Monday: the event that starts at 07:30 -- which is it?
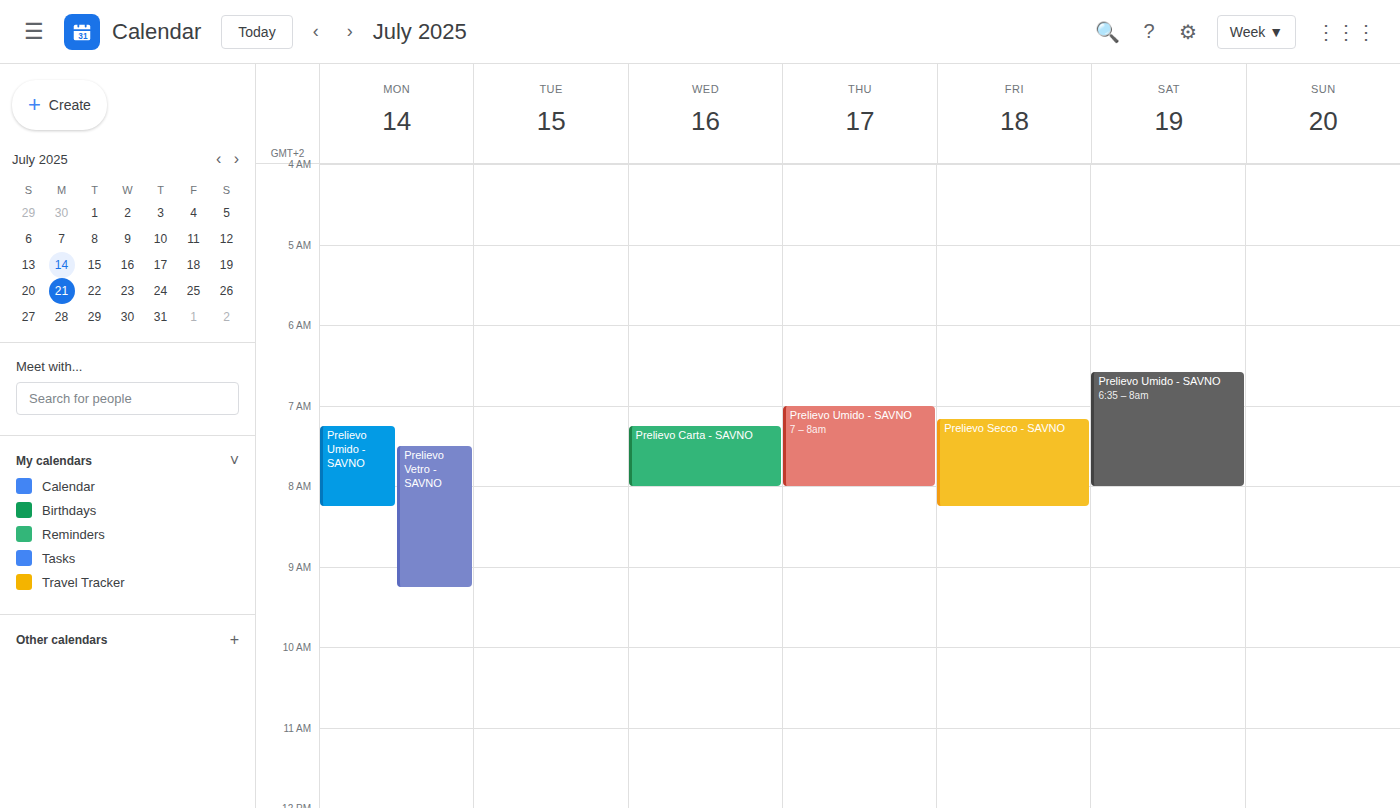
"Prelievo Vetro - SAVNO"